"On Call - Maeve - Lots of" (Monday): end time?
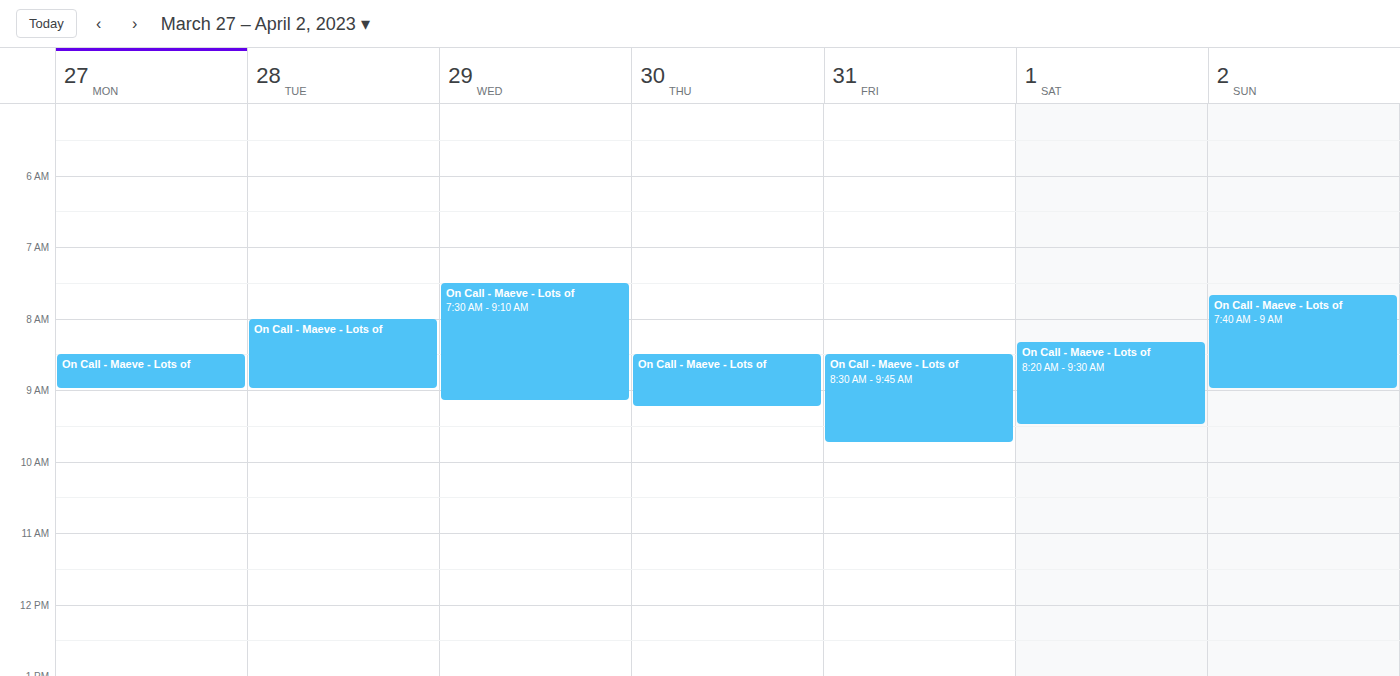
9:00 AM